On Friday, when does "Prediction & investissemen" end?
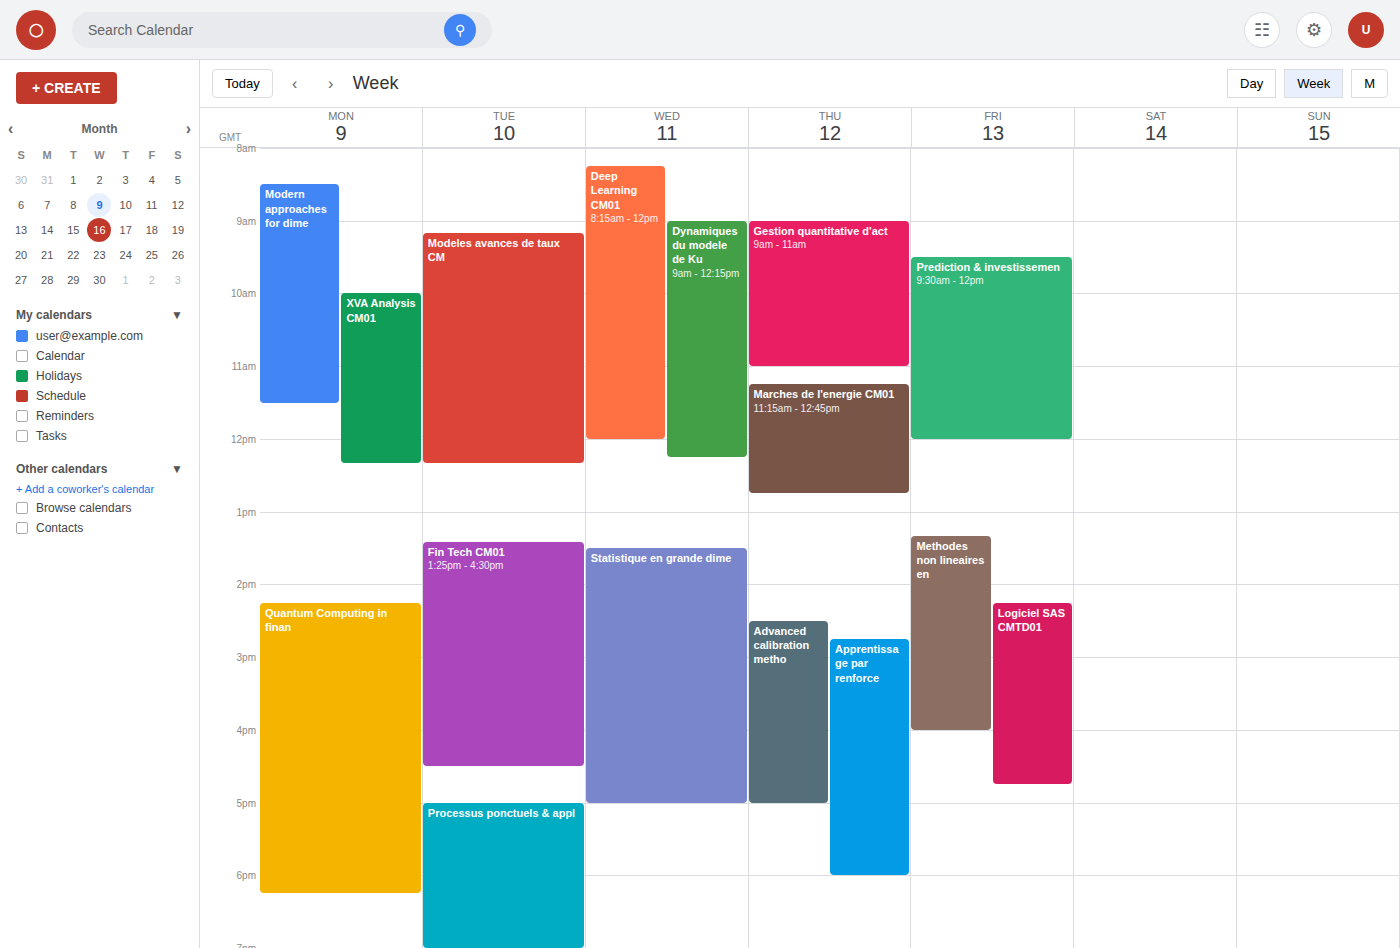
12:00